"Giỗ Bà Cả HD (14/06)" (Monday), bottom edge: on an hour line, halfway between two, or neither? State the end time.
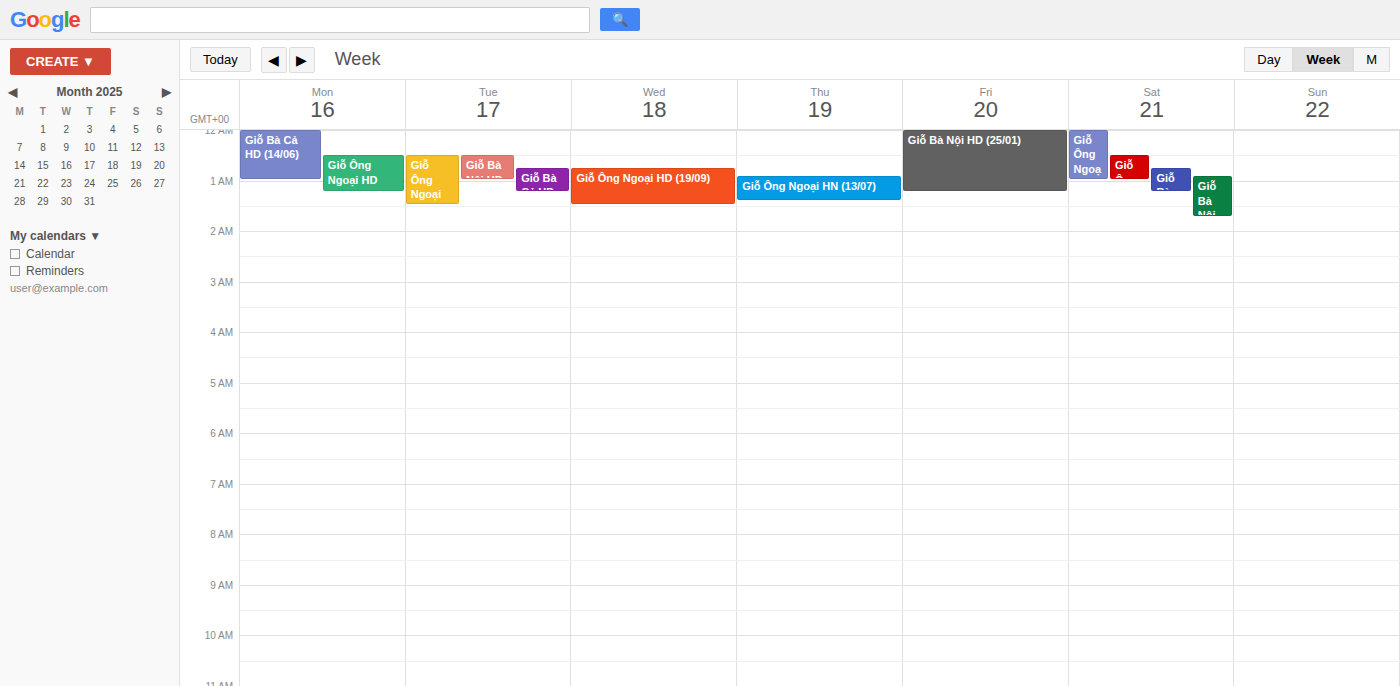
1:00 AM -- exactly on the 1 AM line.